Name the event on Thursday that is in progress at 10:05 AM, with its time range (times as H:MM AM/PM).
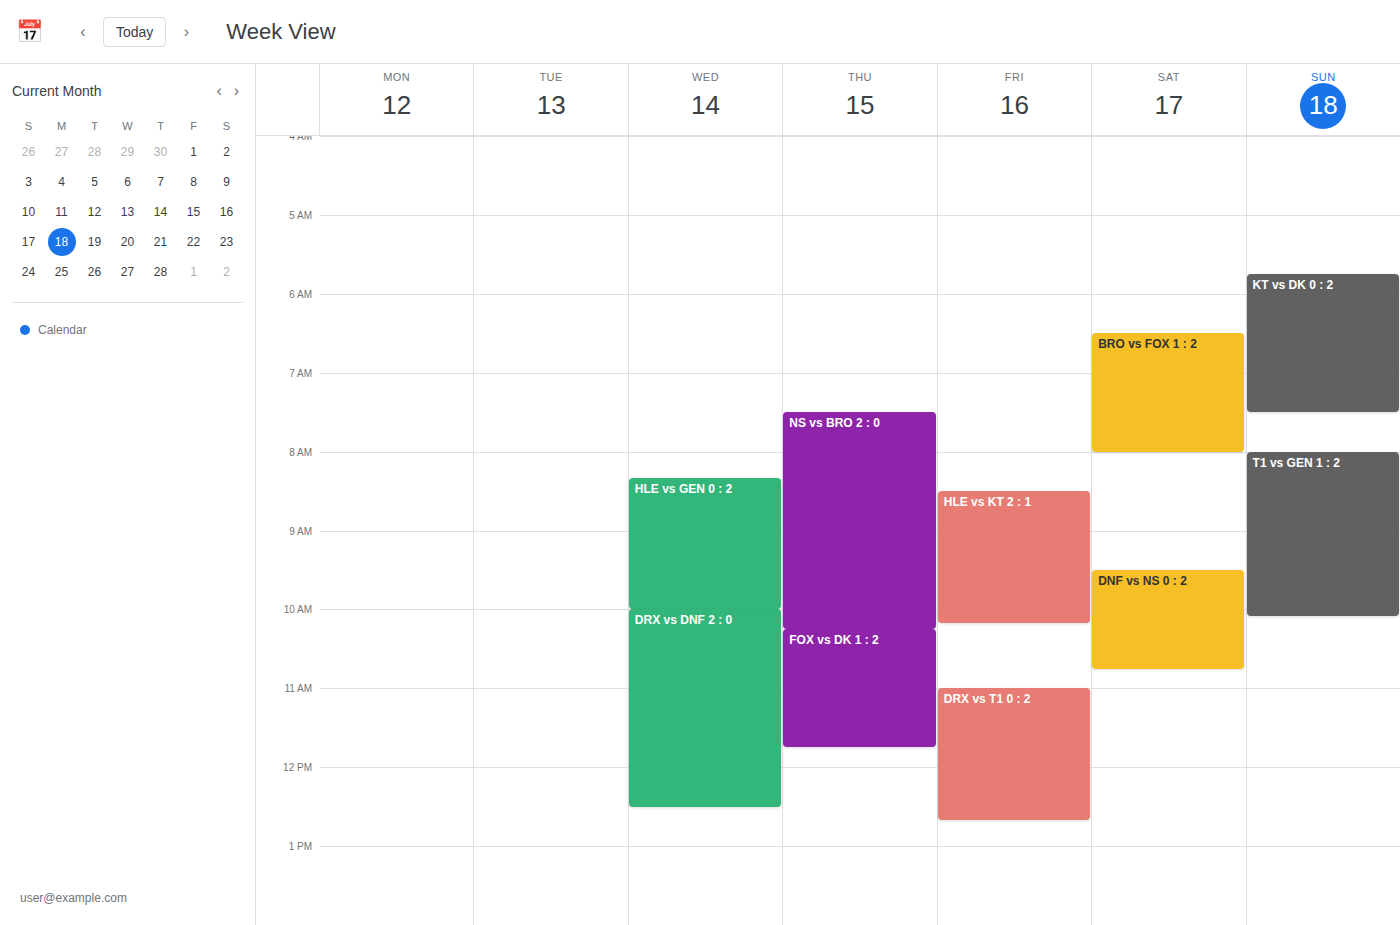
"NS vs BRO 2 : 0", 7:30 AM to 10:15 AM